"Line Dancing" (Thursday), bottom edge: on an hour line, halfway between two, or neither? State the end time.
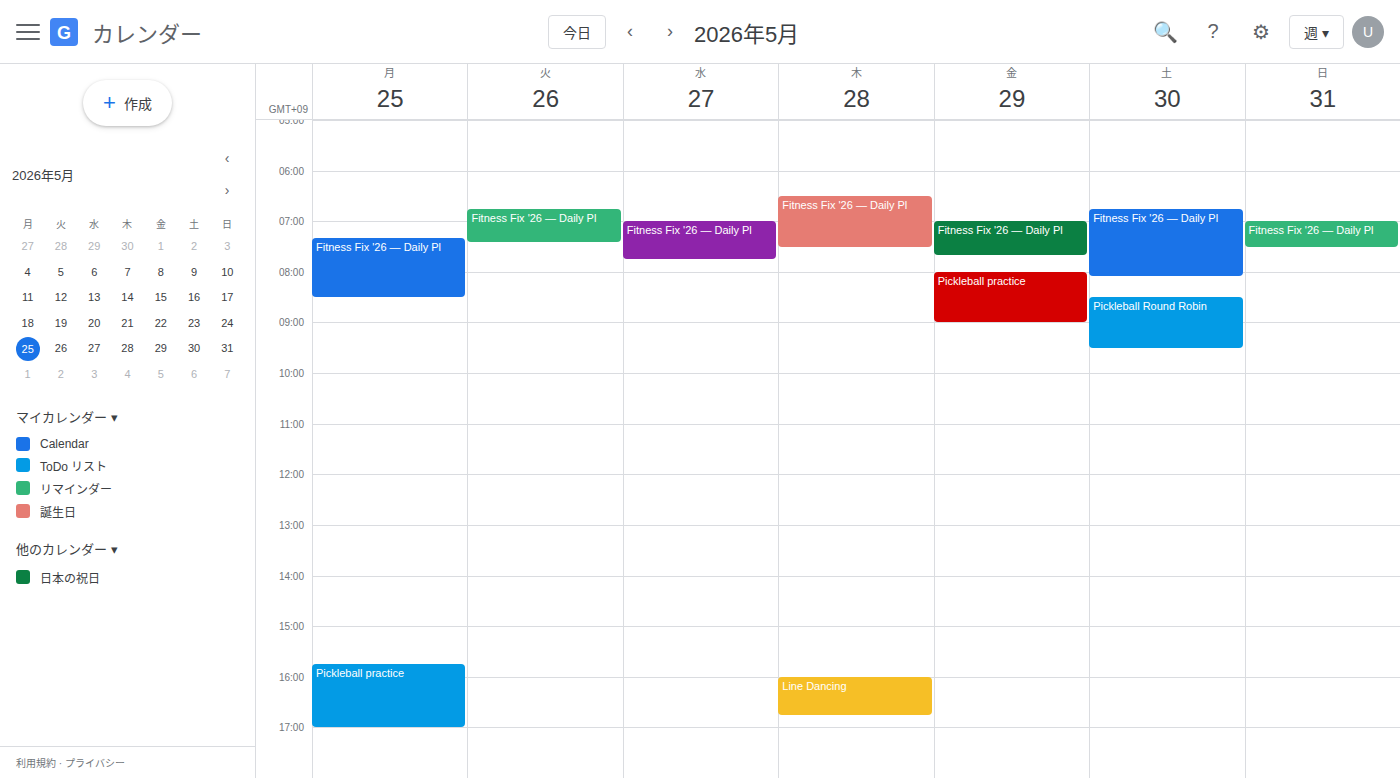
4:45 PM -- neither: three quarters of the way from the 4 PM line to the 5 PM line.